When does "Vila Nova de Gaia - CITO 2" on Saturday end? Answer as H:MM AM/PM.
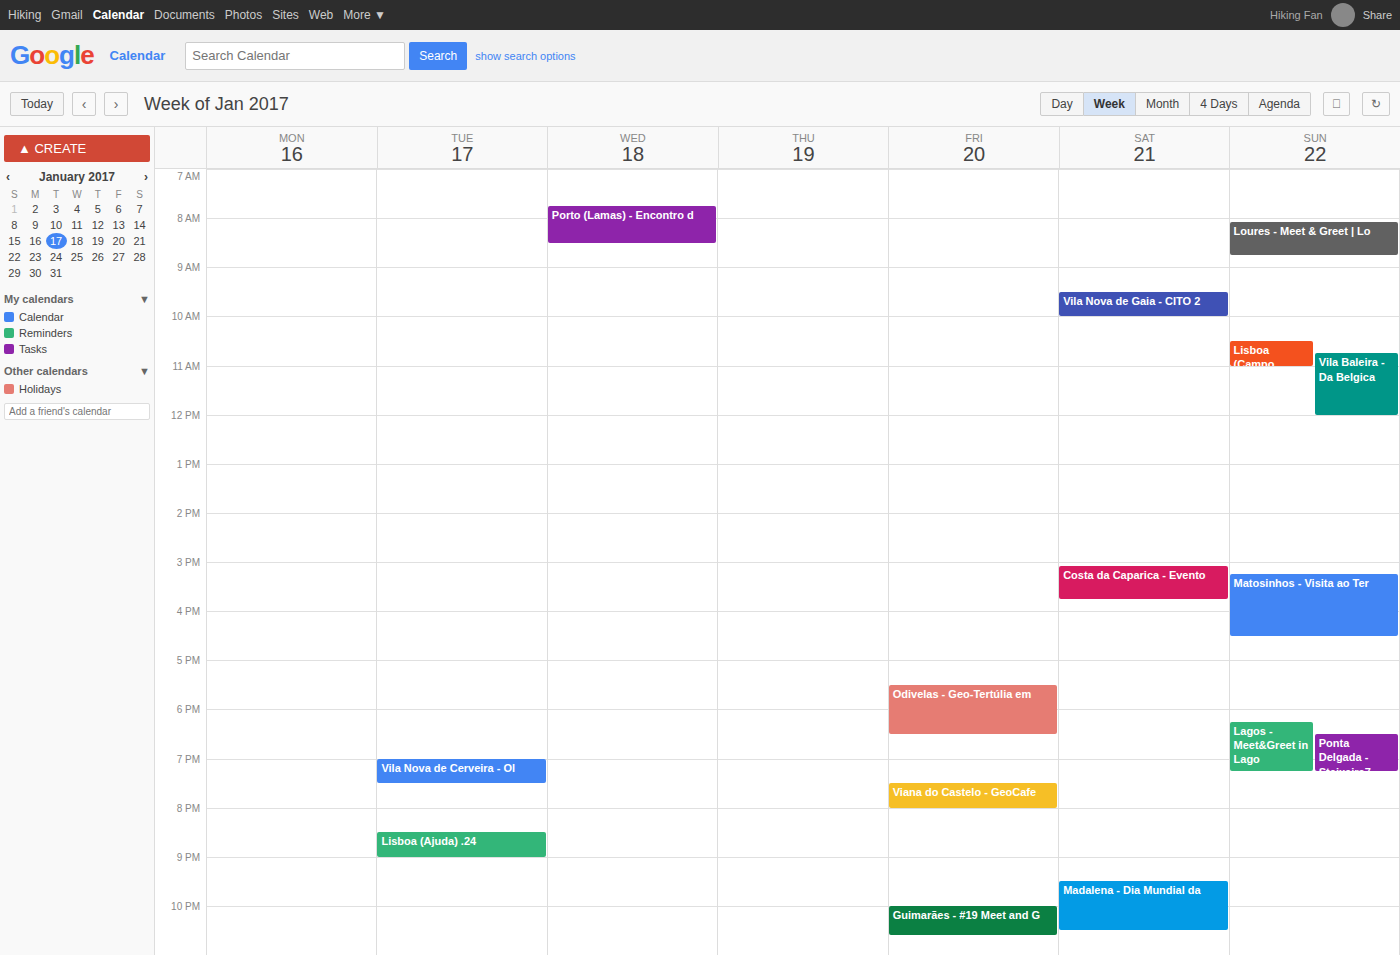
10:00 AM